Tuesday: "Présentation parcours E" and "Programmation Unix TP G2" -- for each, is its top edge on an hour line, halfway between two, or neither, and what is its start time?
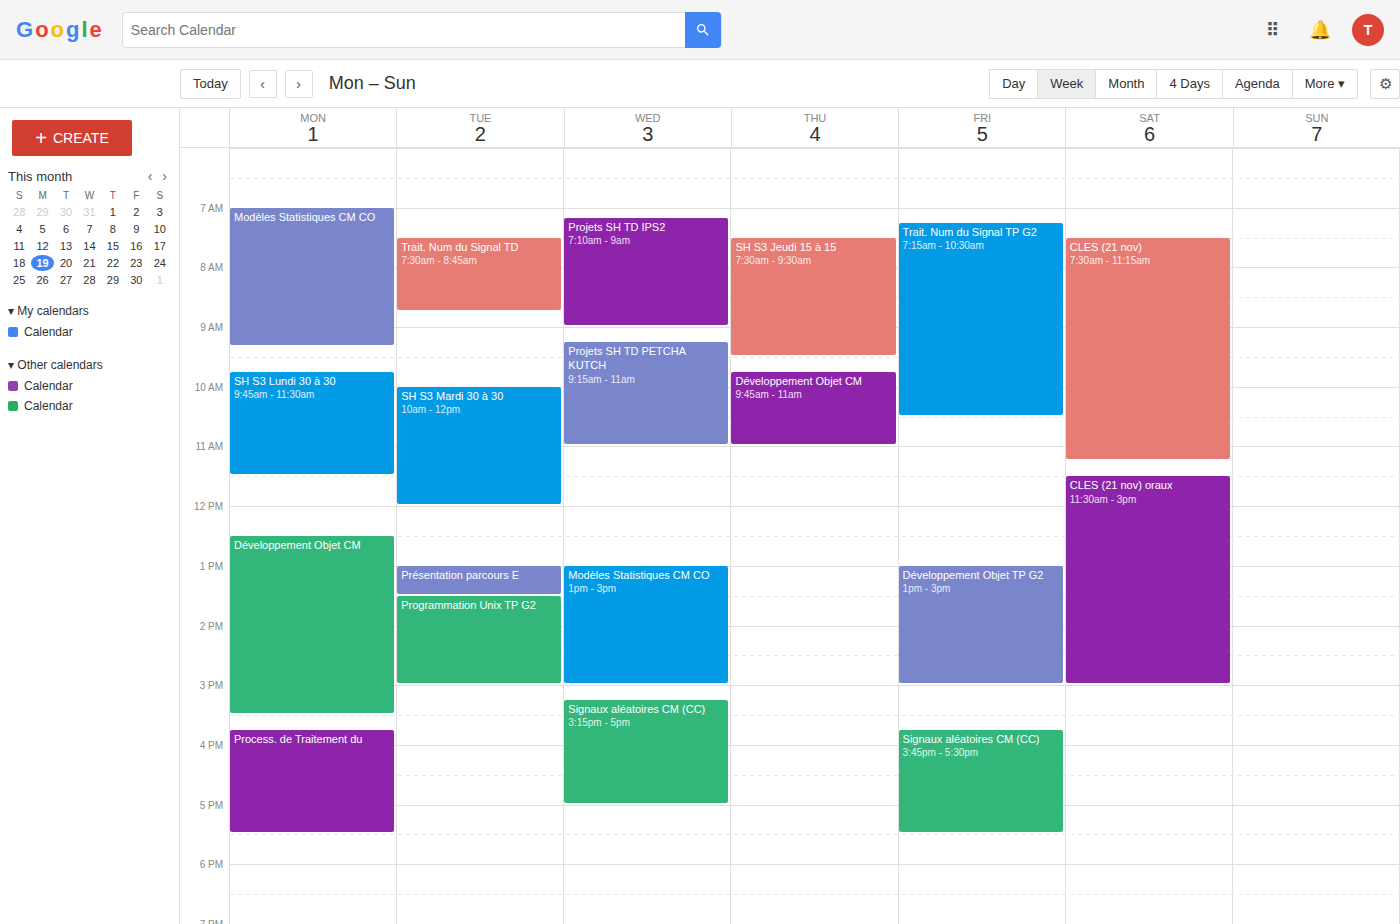
"Présentation parcours E": 1:00 PM, exactly on the 1 PM line. "Programmation Unix TP G2": 1:30 PM, halfway between the 1 PM and 2 PM lines.